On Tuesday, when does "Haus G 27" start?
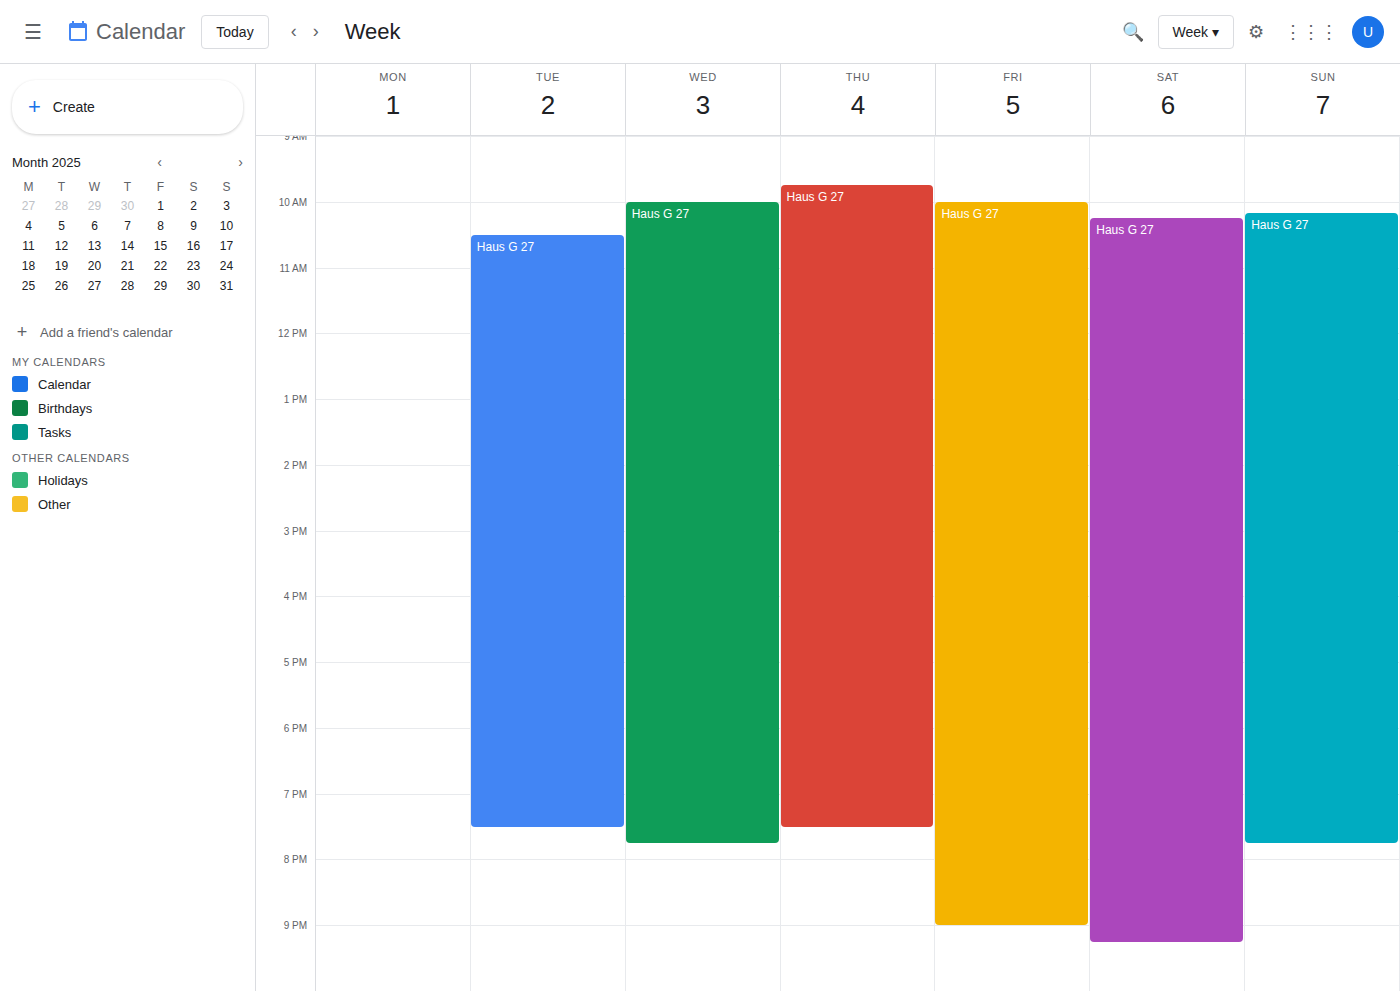
10:30 AM